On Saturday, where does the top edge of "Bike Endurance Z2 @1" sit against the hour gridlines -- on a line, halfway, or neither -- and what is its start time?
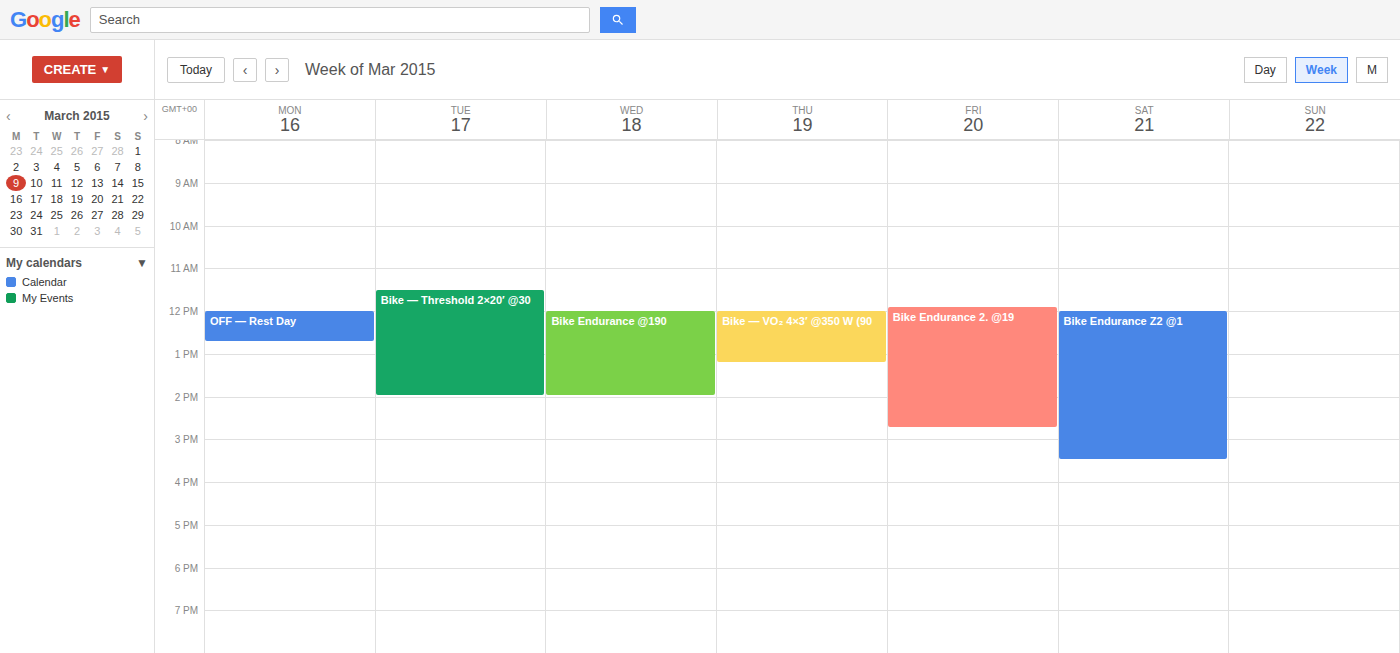
12:00 PM -- exactly on the 12 PM line.